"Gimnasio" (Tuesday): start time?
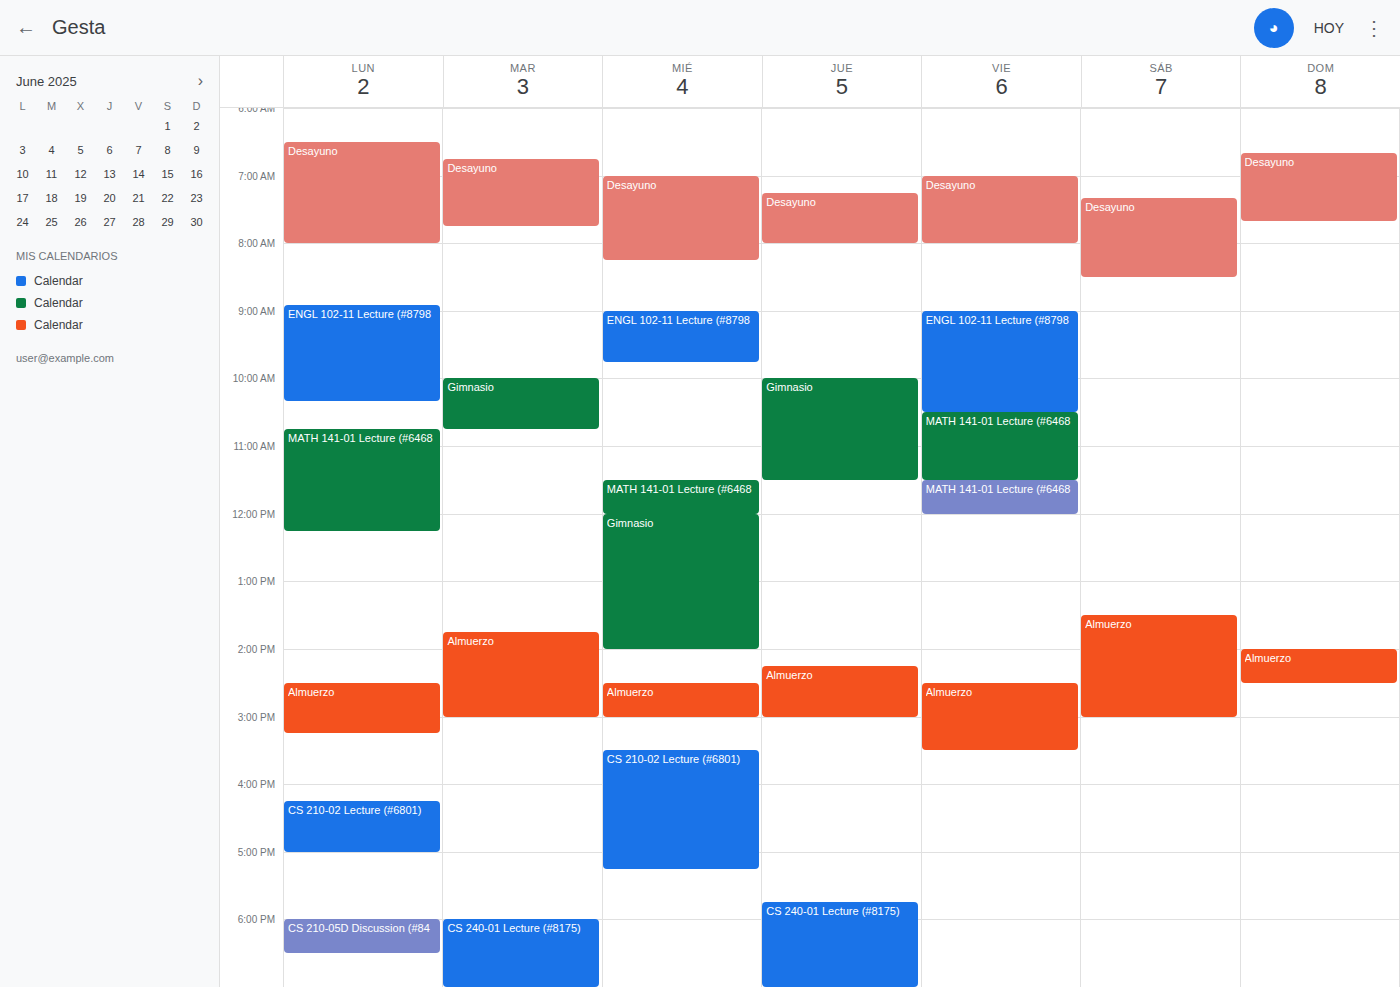
10:00 AM